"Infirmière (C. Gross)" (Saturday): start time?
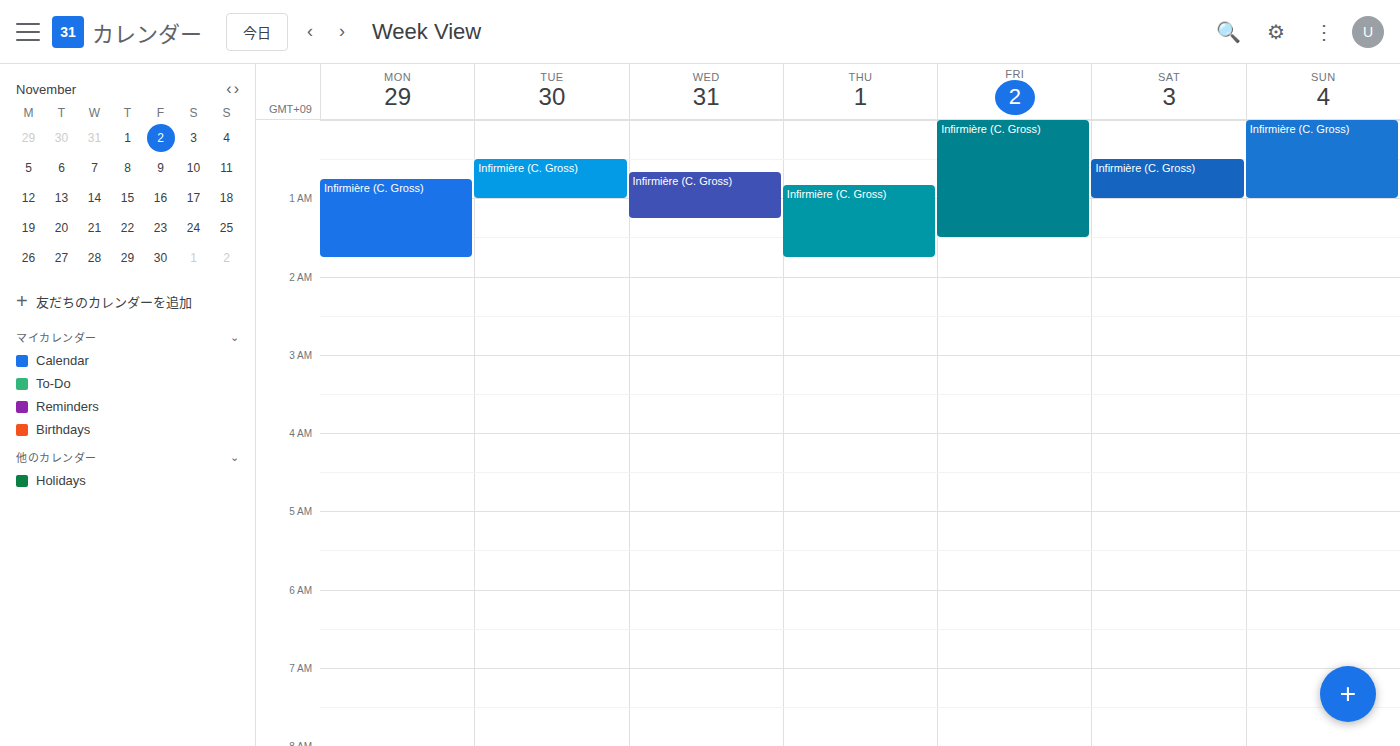
12:30 AM